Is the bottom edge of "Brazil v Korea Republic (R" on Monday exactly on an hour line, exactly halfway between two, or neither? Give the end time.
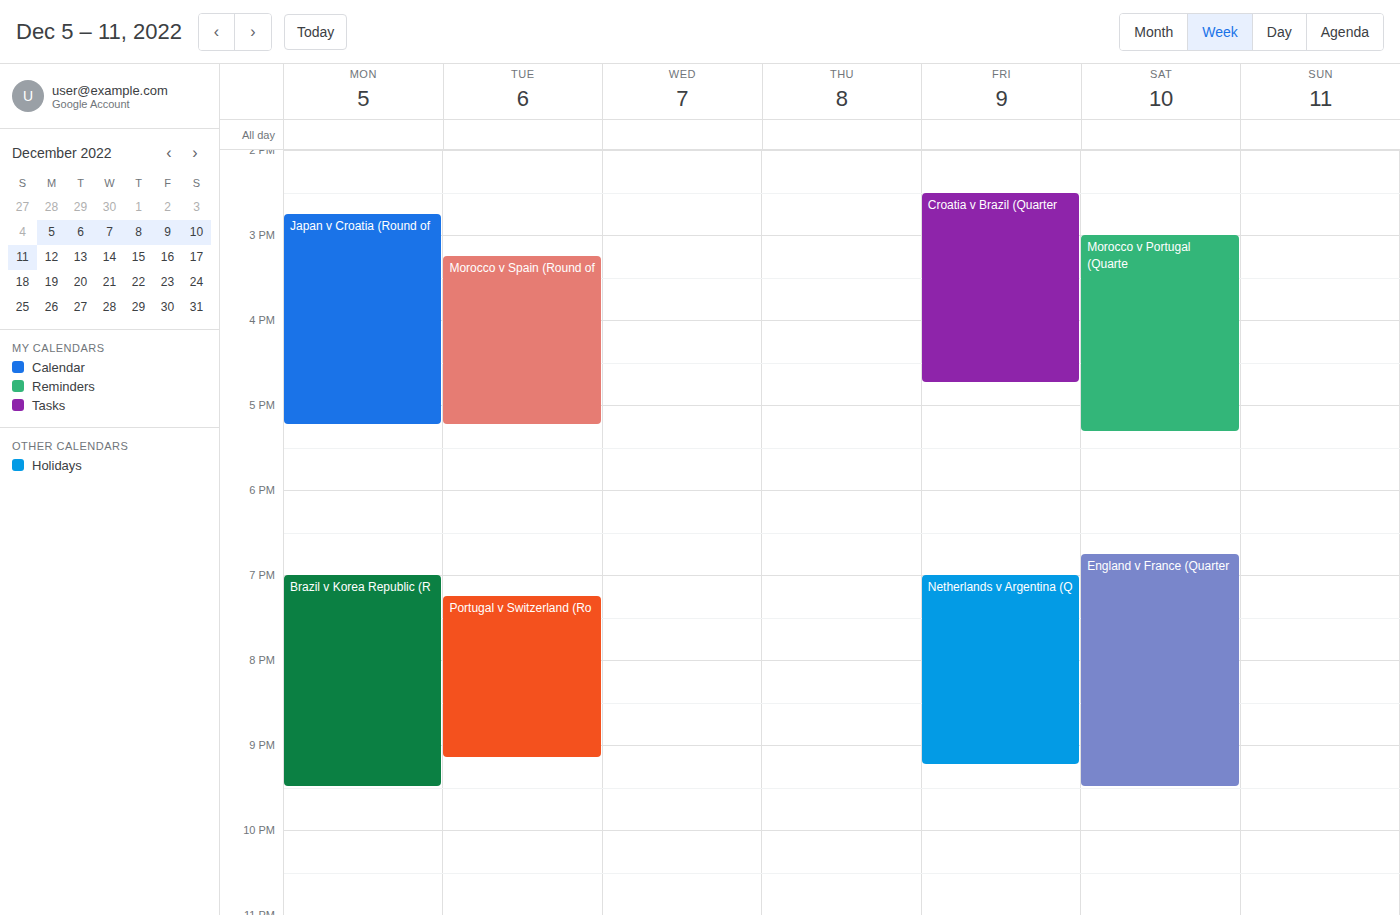
9:30 PM -- halfway between the 9 PM and 10 PM lines.